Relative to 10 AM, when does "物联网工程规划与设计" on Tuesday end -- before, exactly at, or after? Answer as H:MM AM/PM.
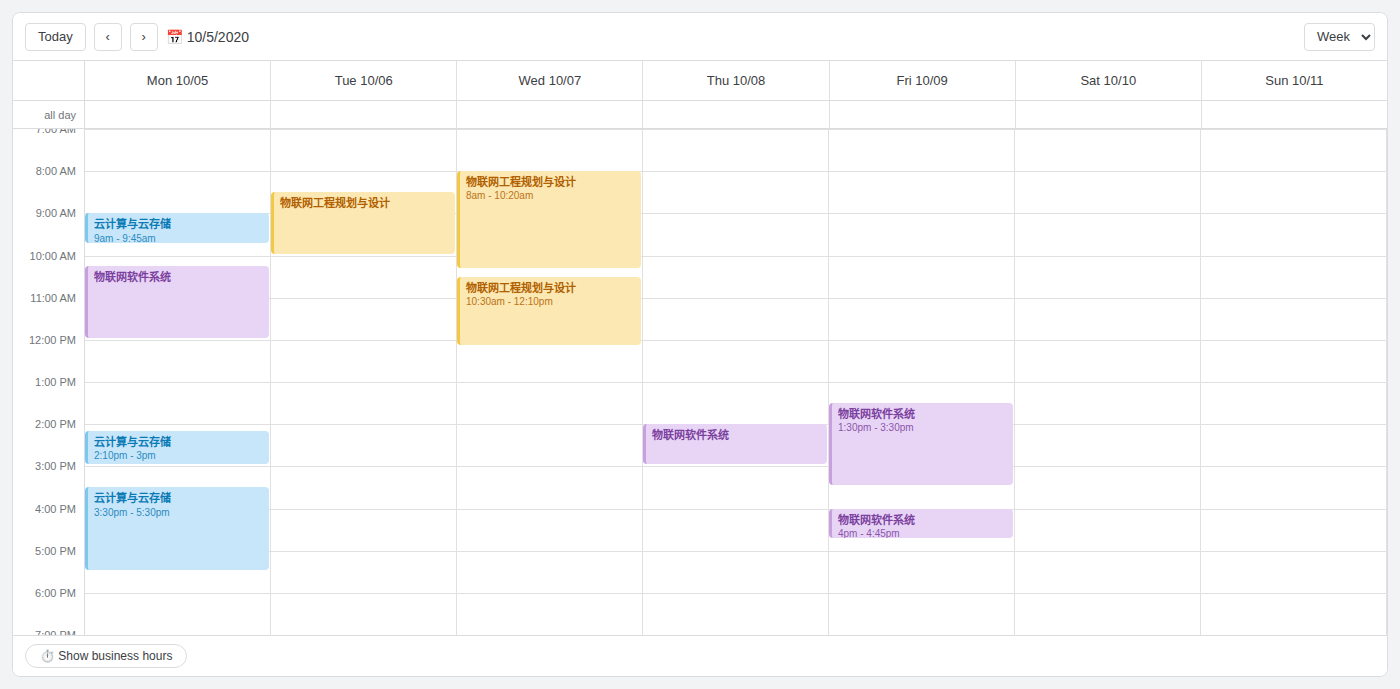
10:00 AM -- exactly at 10 AM, on the 10 AM line.